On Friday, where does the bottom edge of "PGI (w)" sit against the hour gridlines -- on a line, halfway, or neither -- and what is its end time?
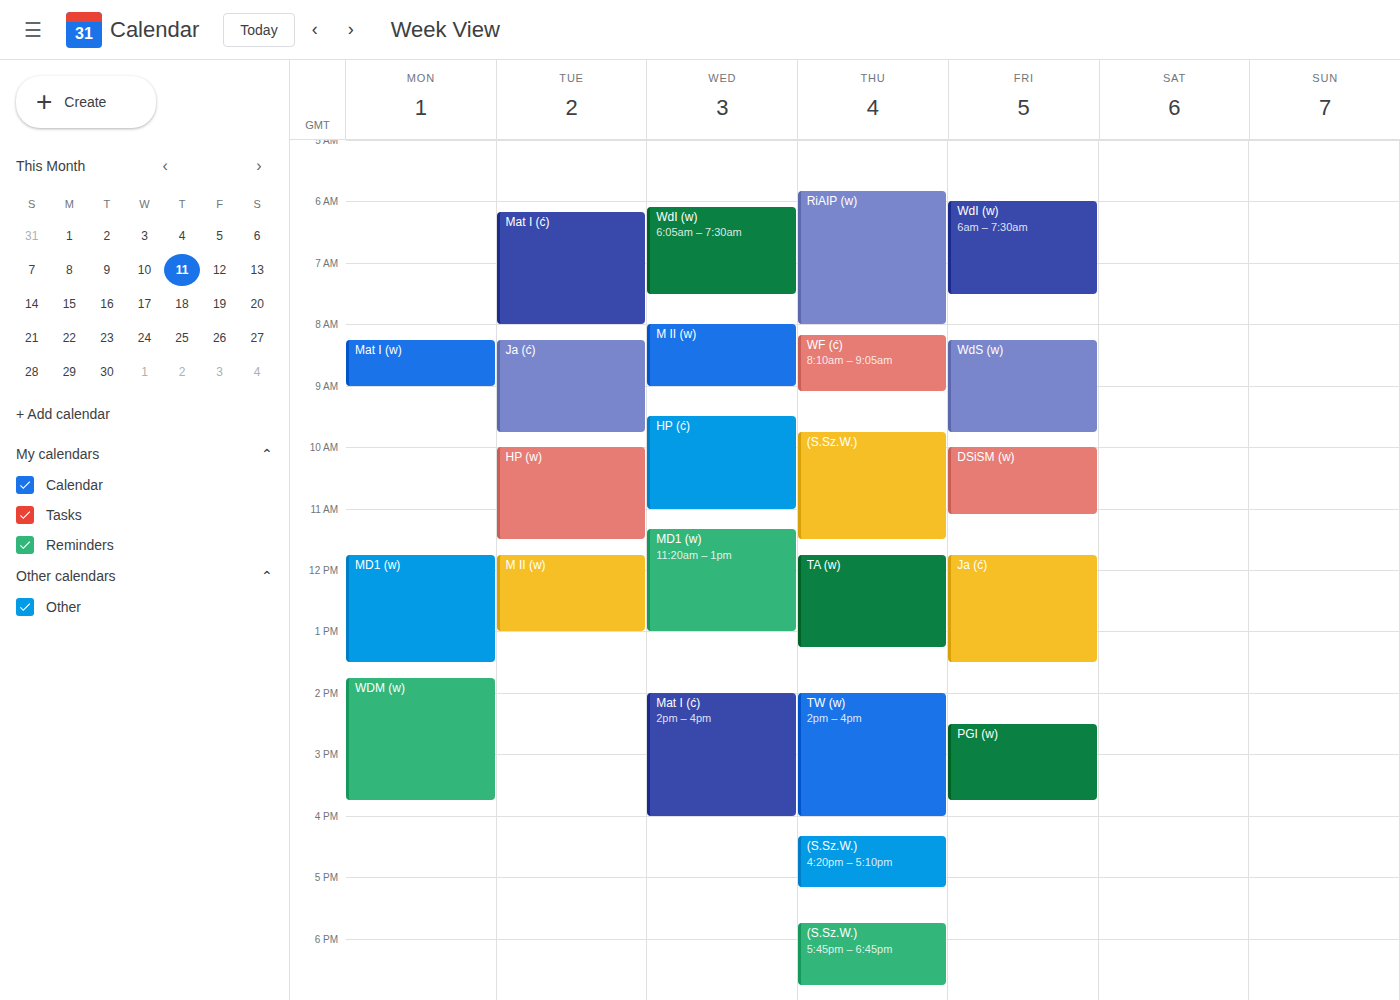
15:45 -- neither: three quarters of the way from the 15:00 line to the 16:00 line.